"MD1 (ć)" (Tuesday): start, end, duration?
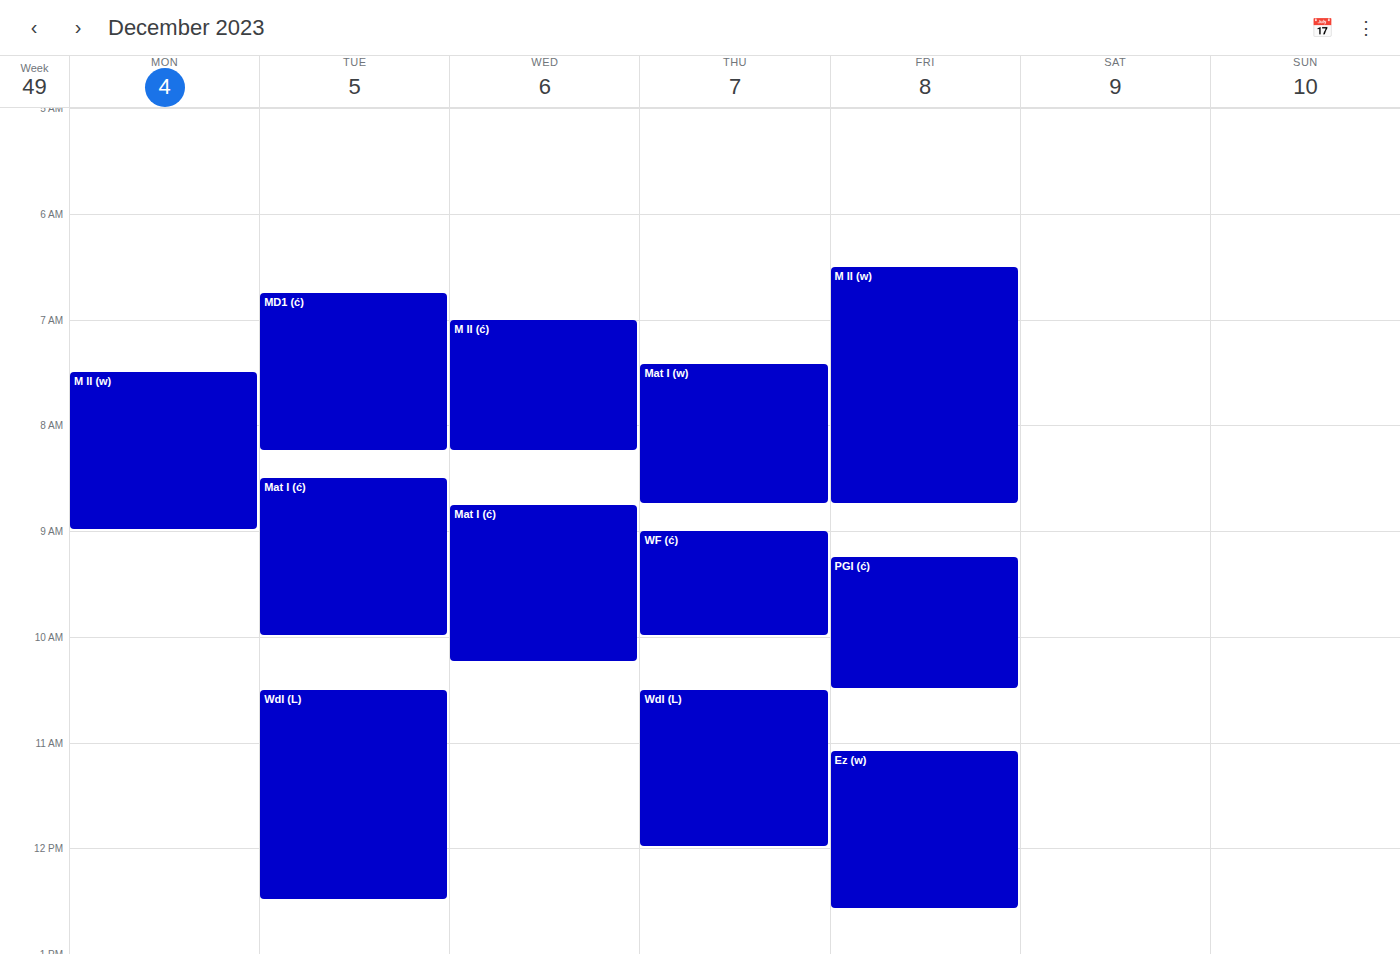
6:45 AM to 8:15 AM, 1 hour 30 minutes